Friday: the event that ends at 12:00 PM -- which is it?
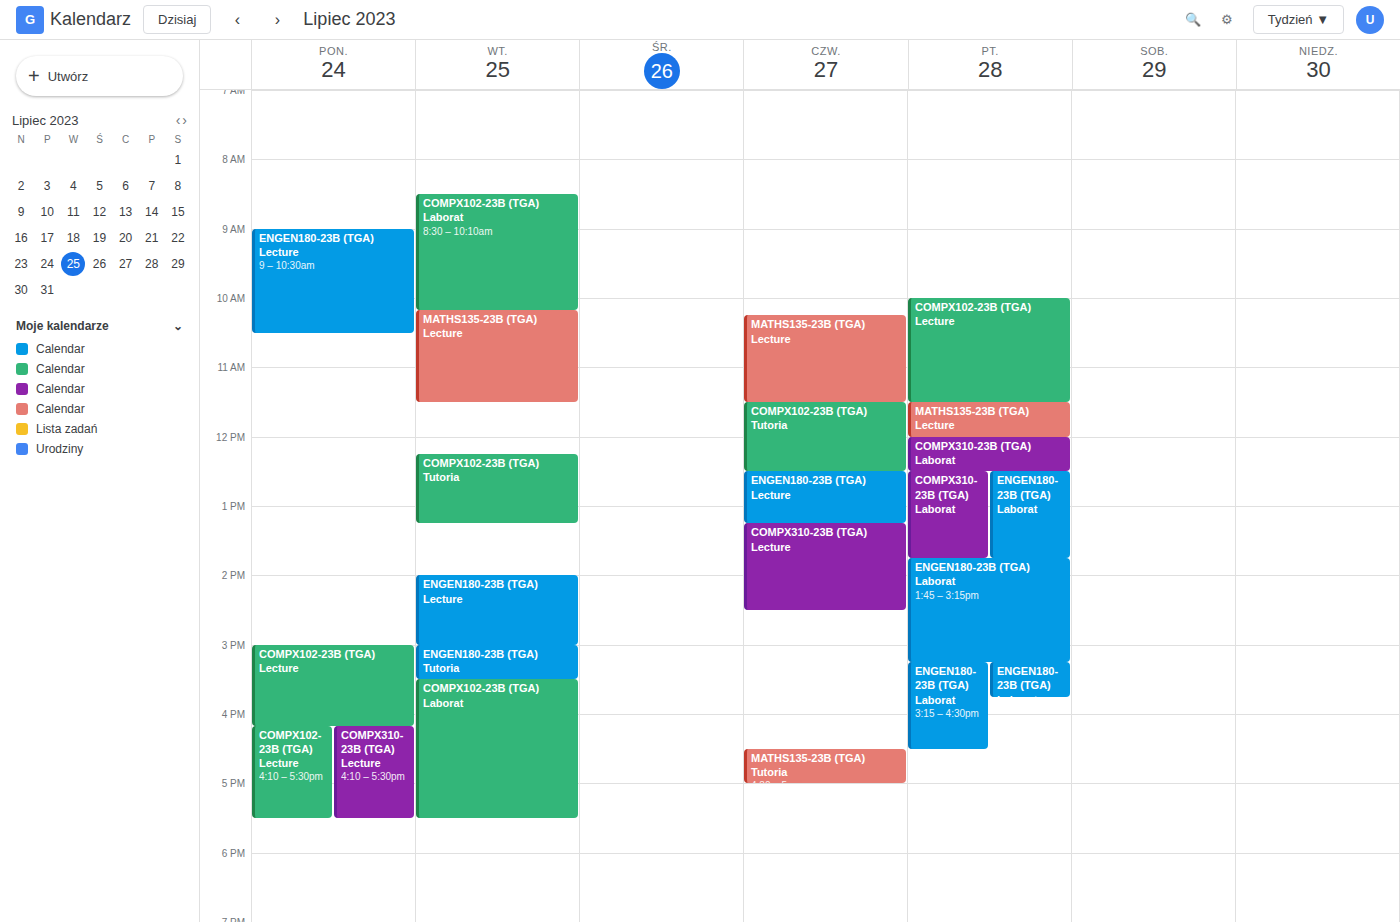
"MATHS135-23B (TGA) Lecture"